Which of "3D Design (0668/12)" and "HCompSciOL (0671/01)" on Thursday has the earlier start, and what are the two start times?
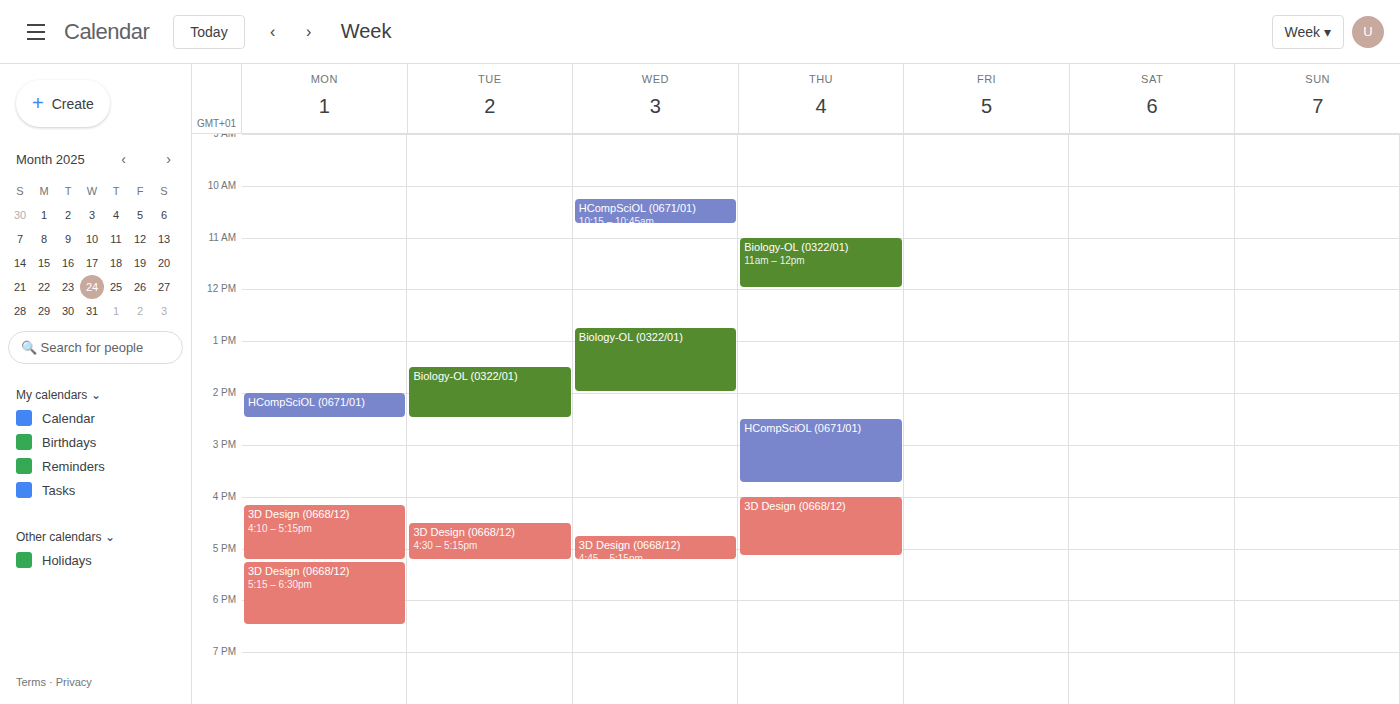
"HCompSciOL (0671/01)" 2:30 PM; "3D Design (0668/12)" 4:00 PM.